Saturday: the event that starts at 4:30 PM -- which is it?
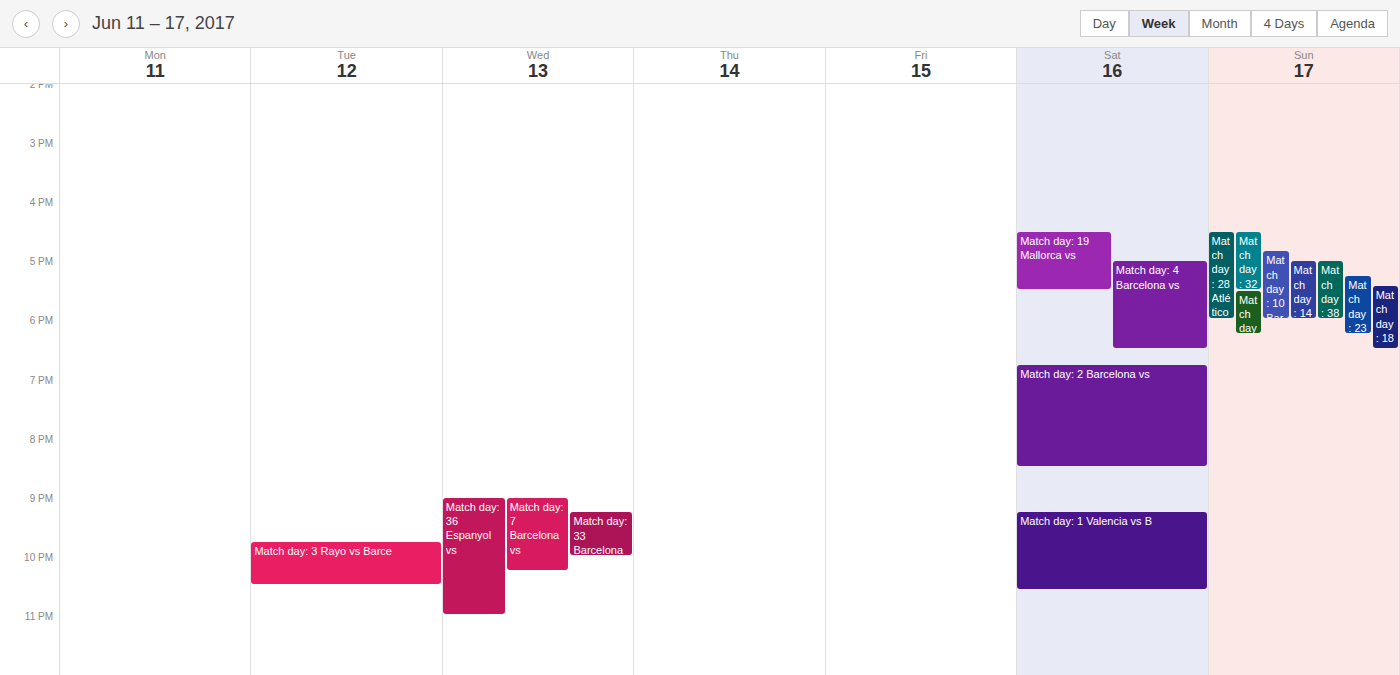
"Match day: 19 Mallorca vs"